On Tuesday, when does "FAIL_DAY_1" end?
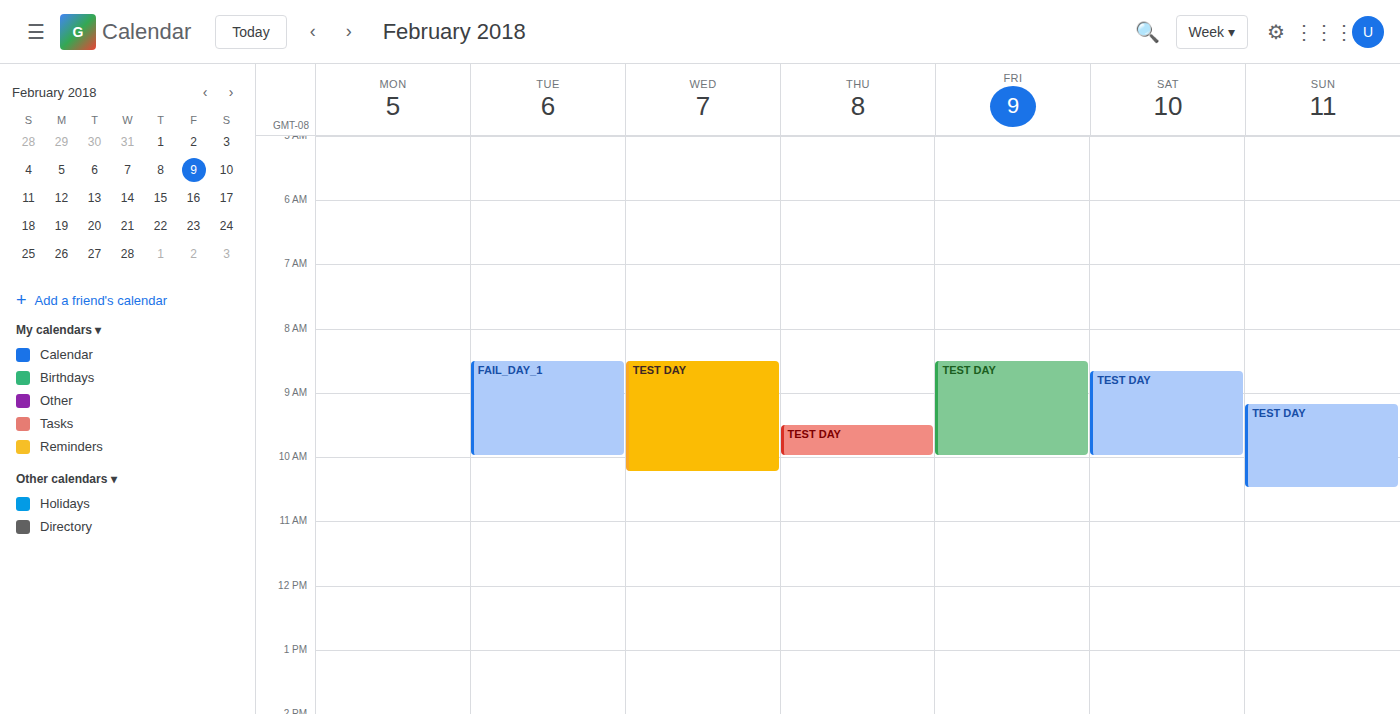
10:00 AM